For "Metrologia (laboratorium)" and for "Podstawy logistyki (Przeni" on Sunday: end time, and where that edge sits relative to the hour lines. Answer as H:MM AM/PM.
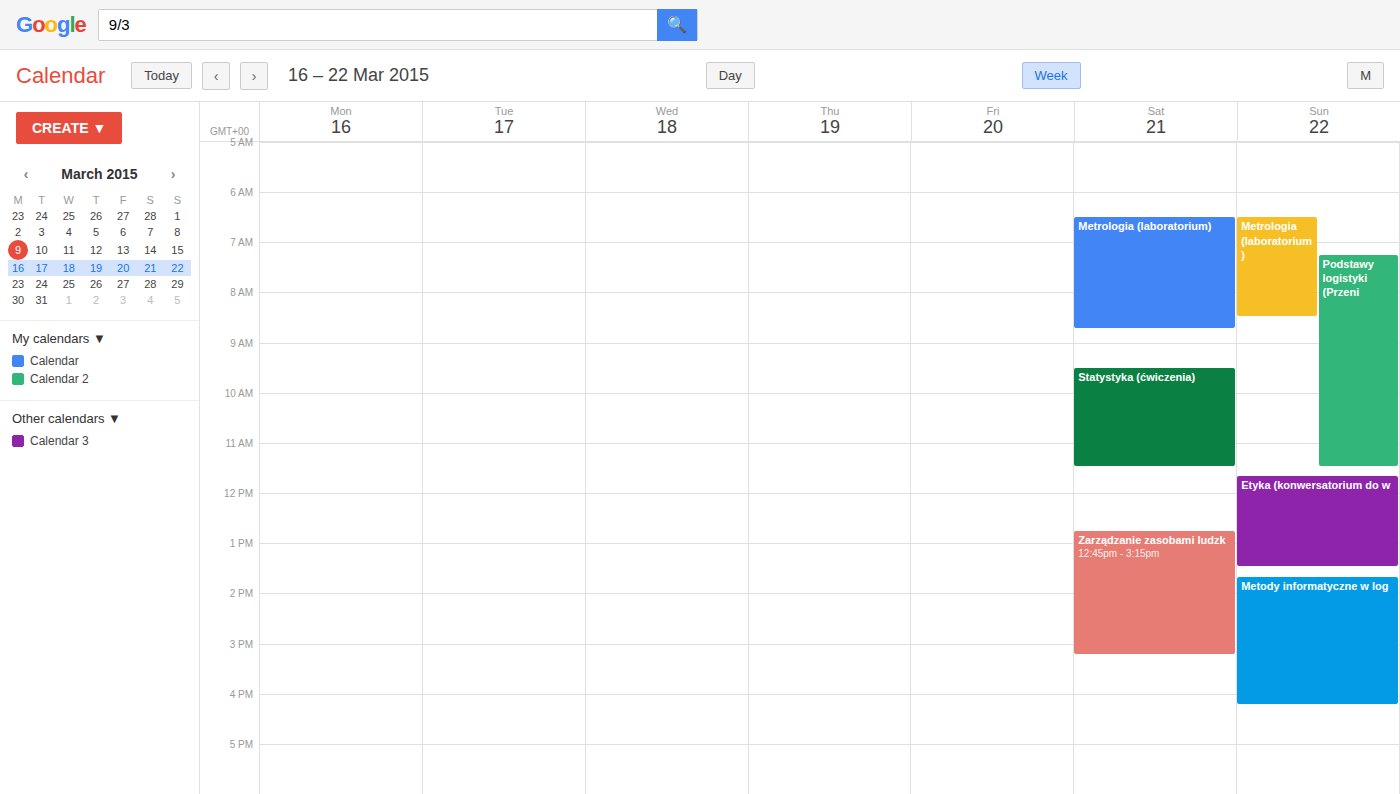
"Metrologia (laboratorium)": 8:30 AM, halfway between the 8 AM and 9 AM lines. "Podstawy logistyki (Przeni": 11:30 AM, halfway between the 11 AM and 12 PM lines.